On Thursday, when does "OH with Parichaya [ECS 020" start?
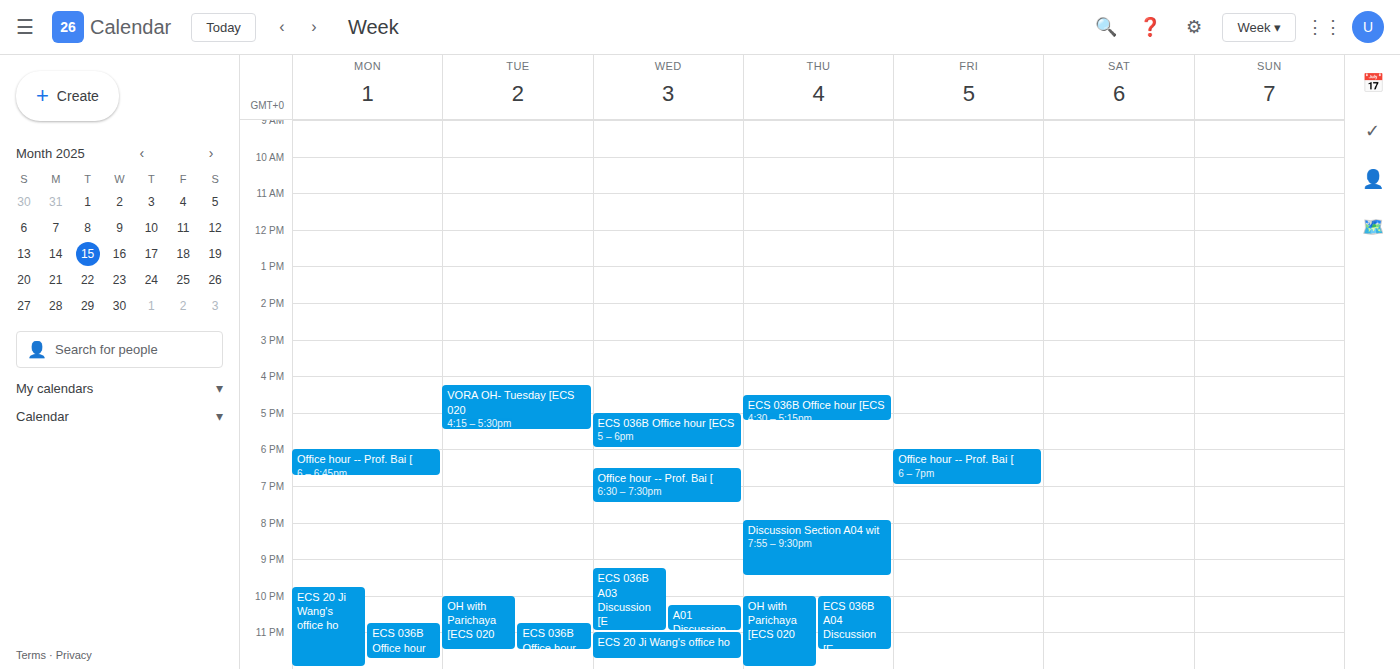
10:00 PM